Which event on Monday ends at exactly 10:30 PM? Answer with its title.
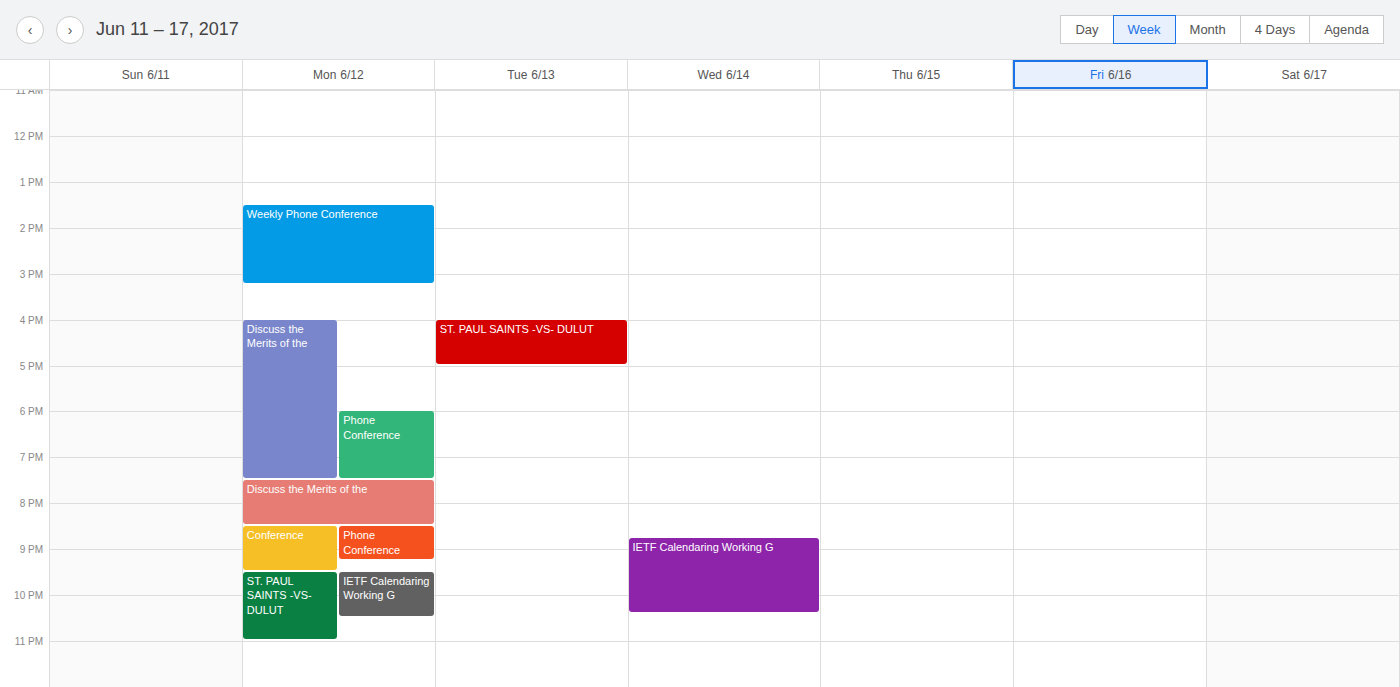
"IETF Calendaring Working G"